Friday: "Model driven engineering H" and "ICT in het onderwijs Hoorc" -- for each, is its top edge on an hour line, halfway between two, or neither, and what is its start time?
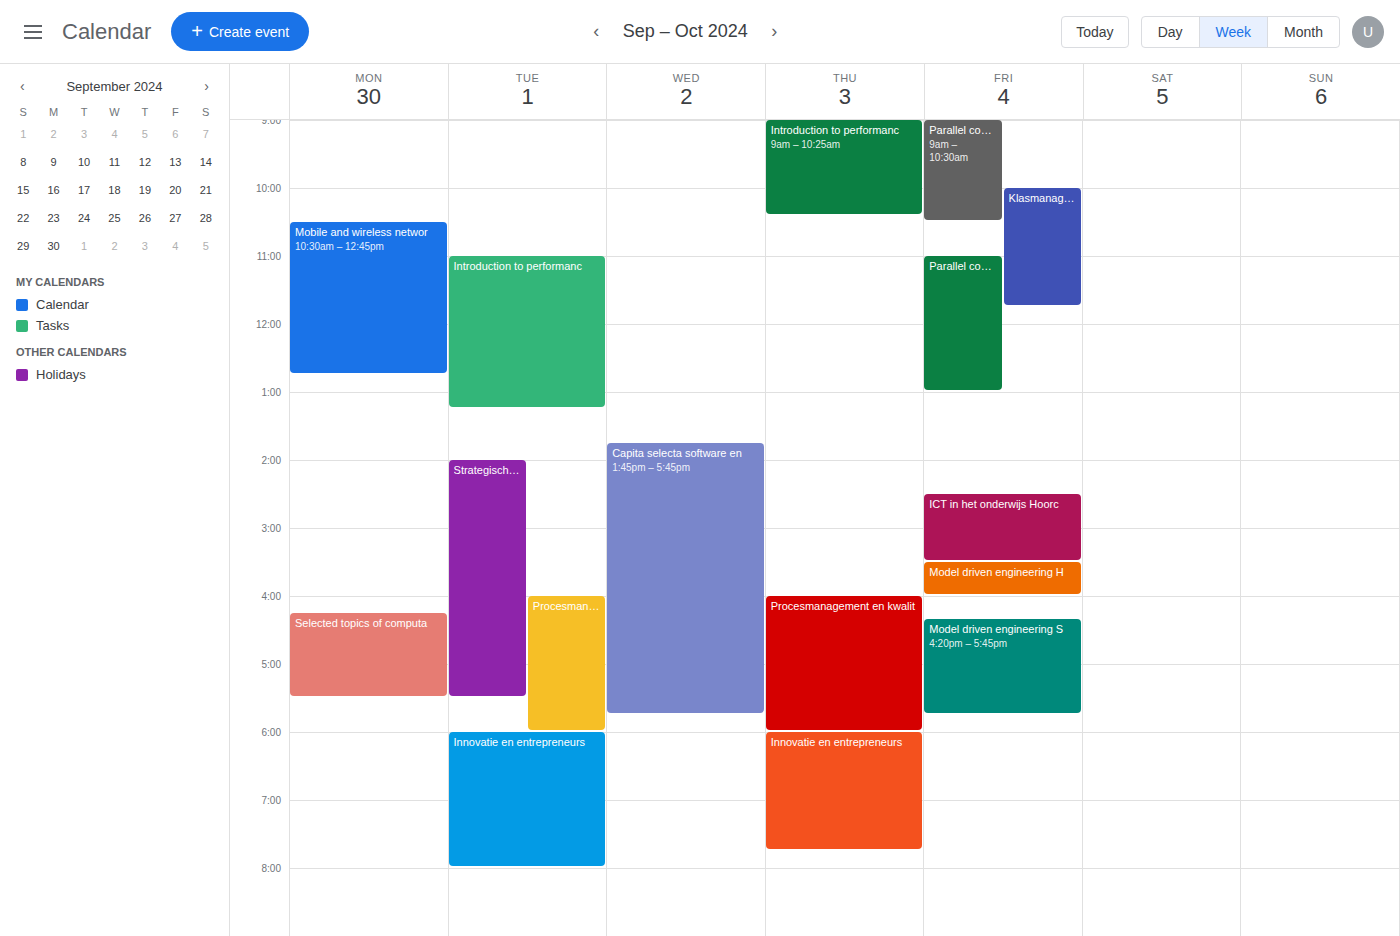
"Model driven engineering H": 3:30 PM, halfway between the 3 PM and 4 PM lines. "ICT in het onderwijs Hoorc": 2:30 PM, halfway between the 2 PM and 3 PM lines.